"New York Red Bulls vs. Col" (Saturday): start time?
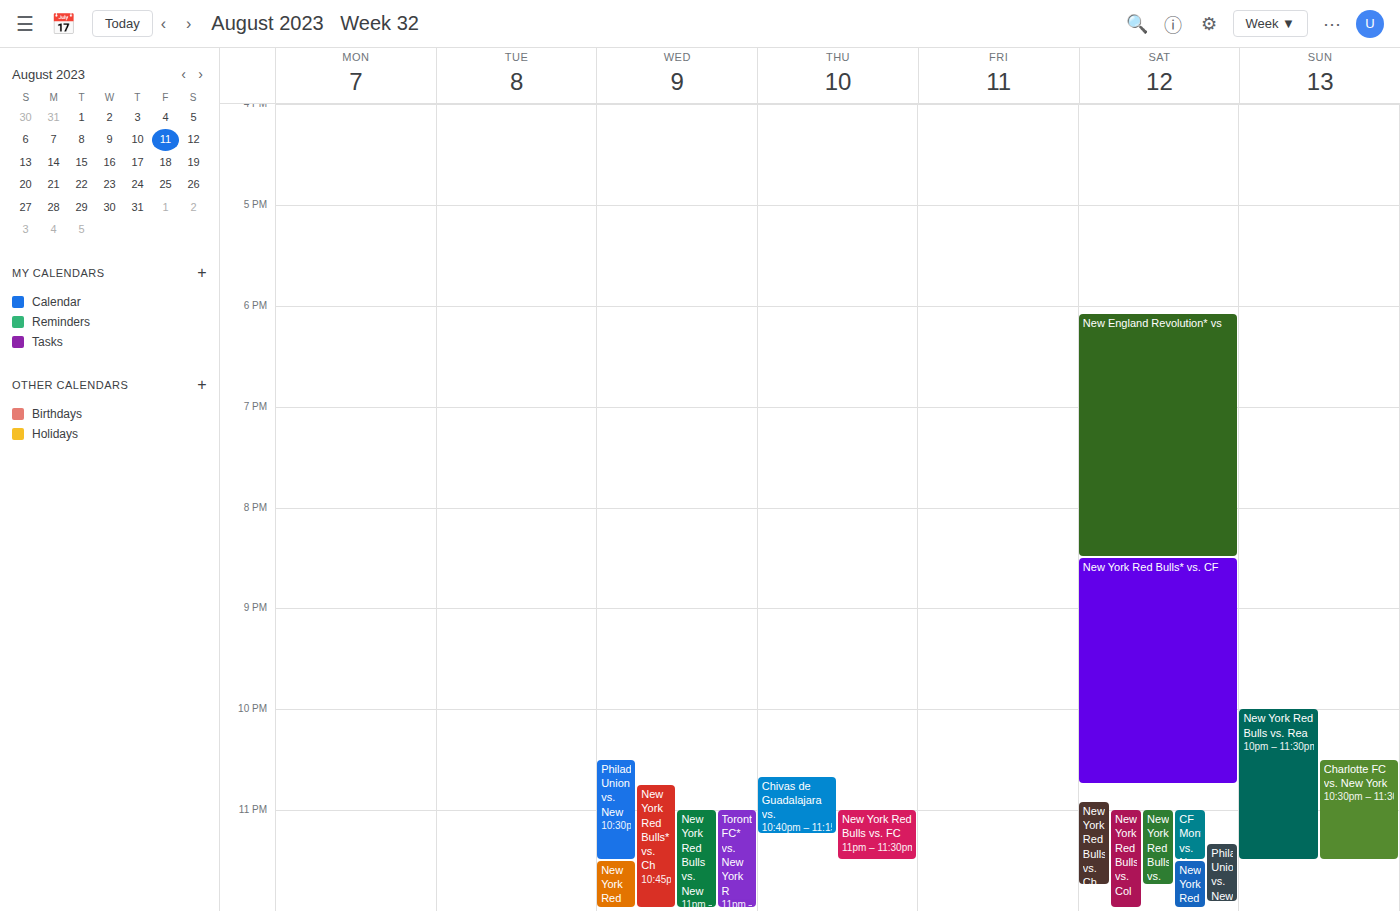
11:00 PM